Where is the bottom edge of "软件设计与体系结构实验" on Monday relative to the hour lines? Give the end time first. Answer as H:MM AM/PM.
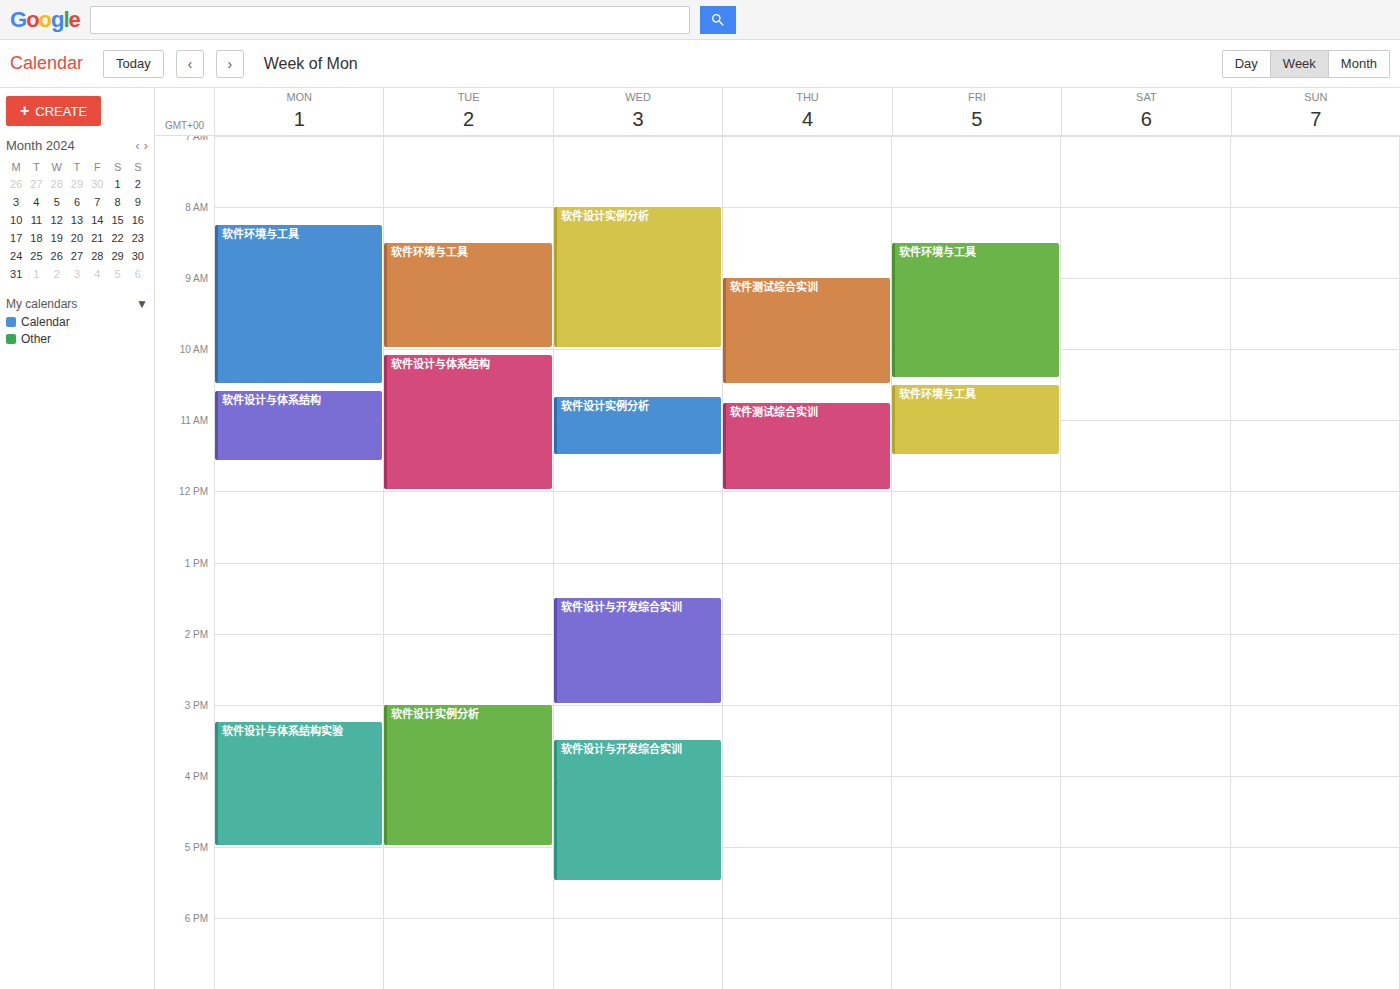
5:00 PM -- exactly on the 5 PM line.